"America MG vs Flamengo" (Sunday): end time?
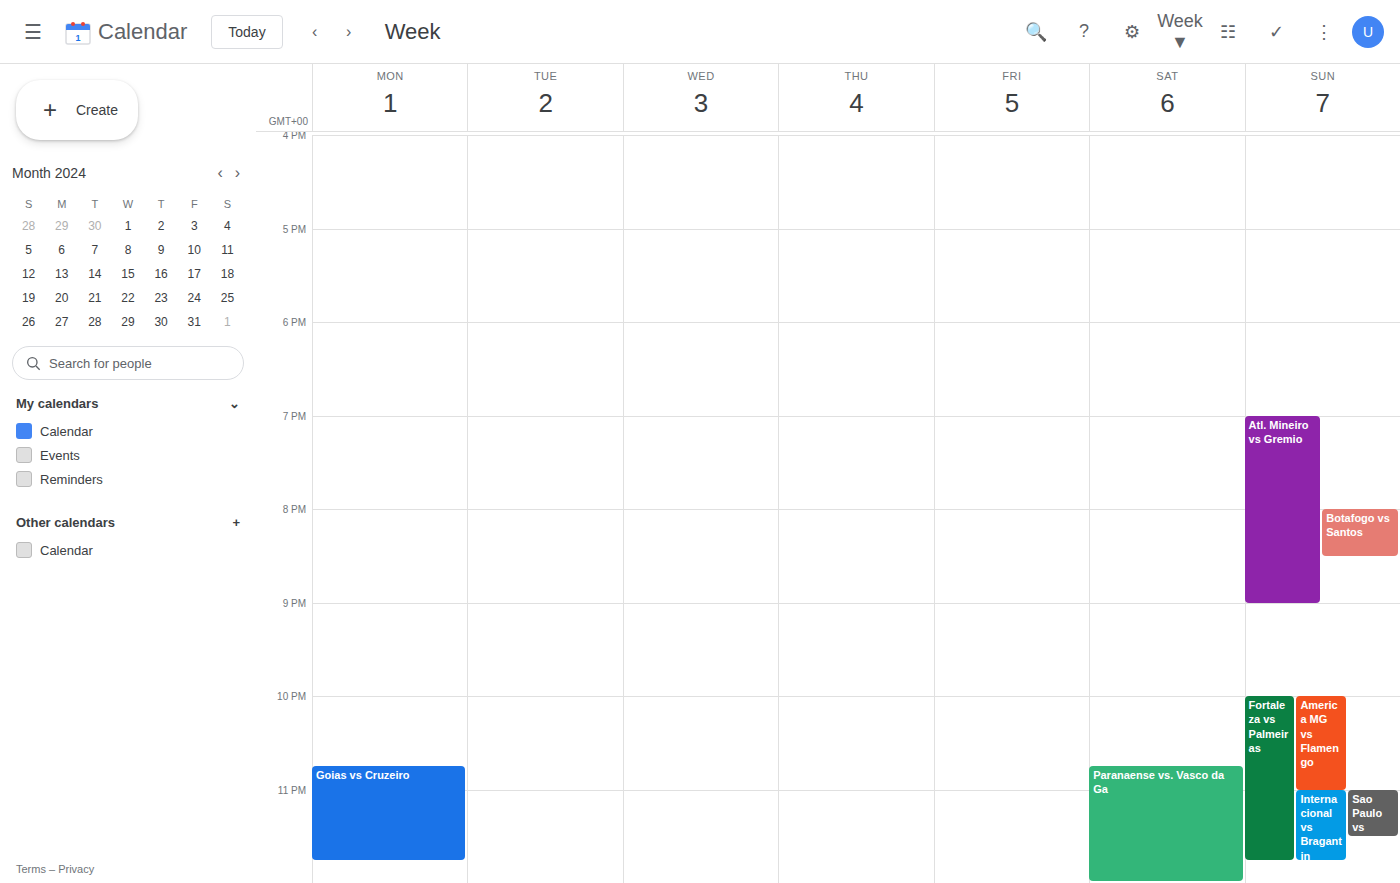
11:00 PM